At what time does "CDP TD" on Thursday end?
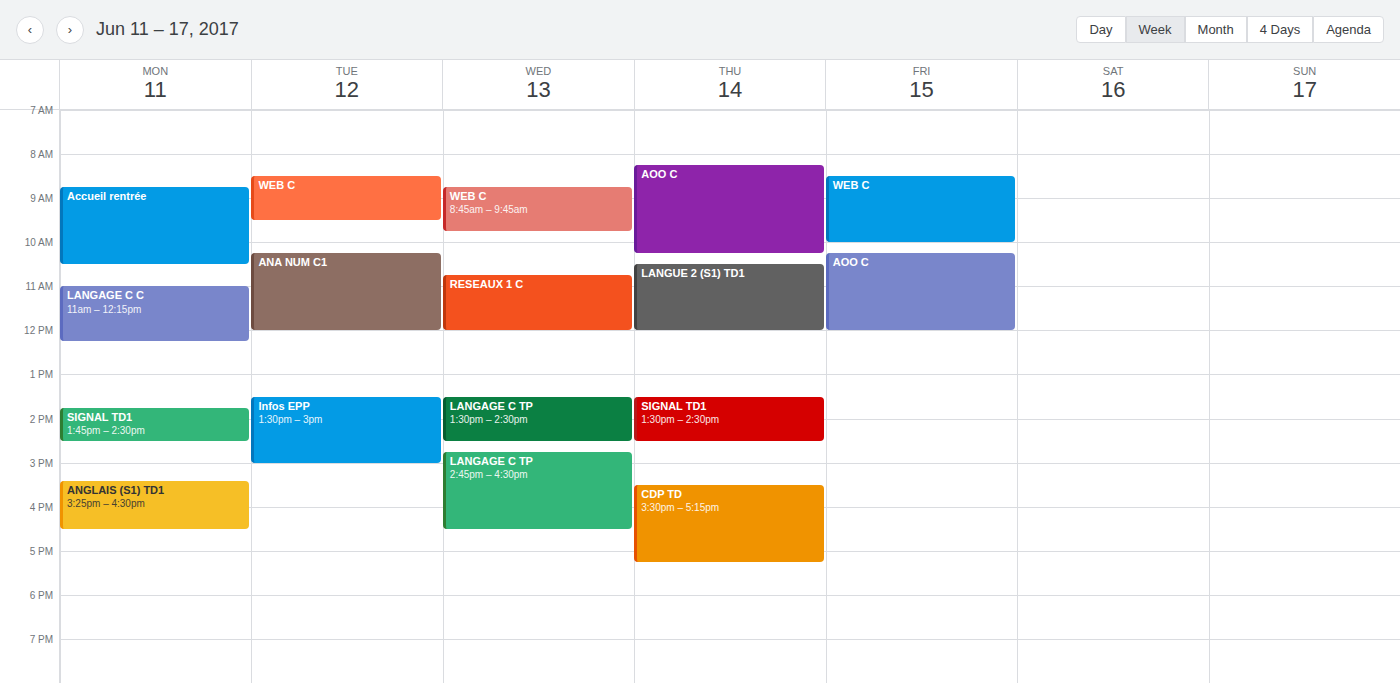
17:15